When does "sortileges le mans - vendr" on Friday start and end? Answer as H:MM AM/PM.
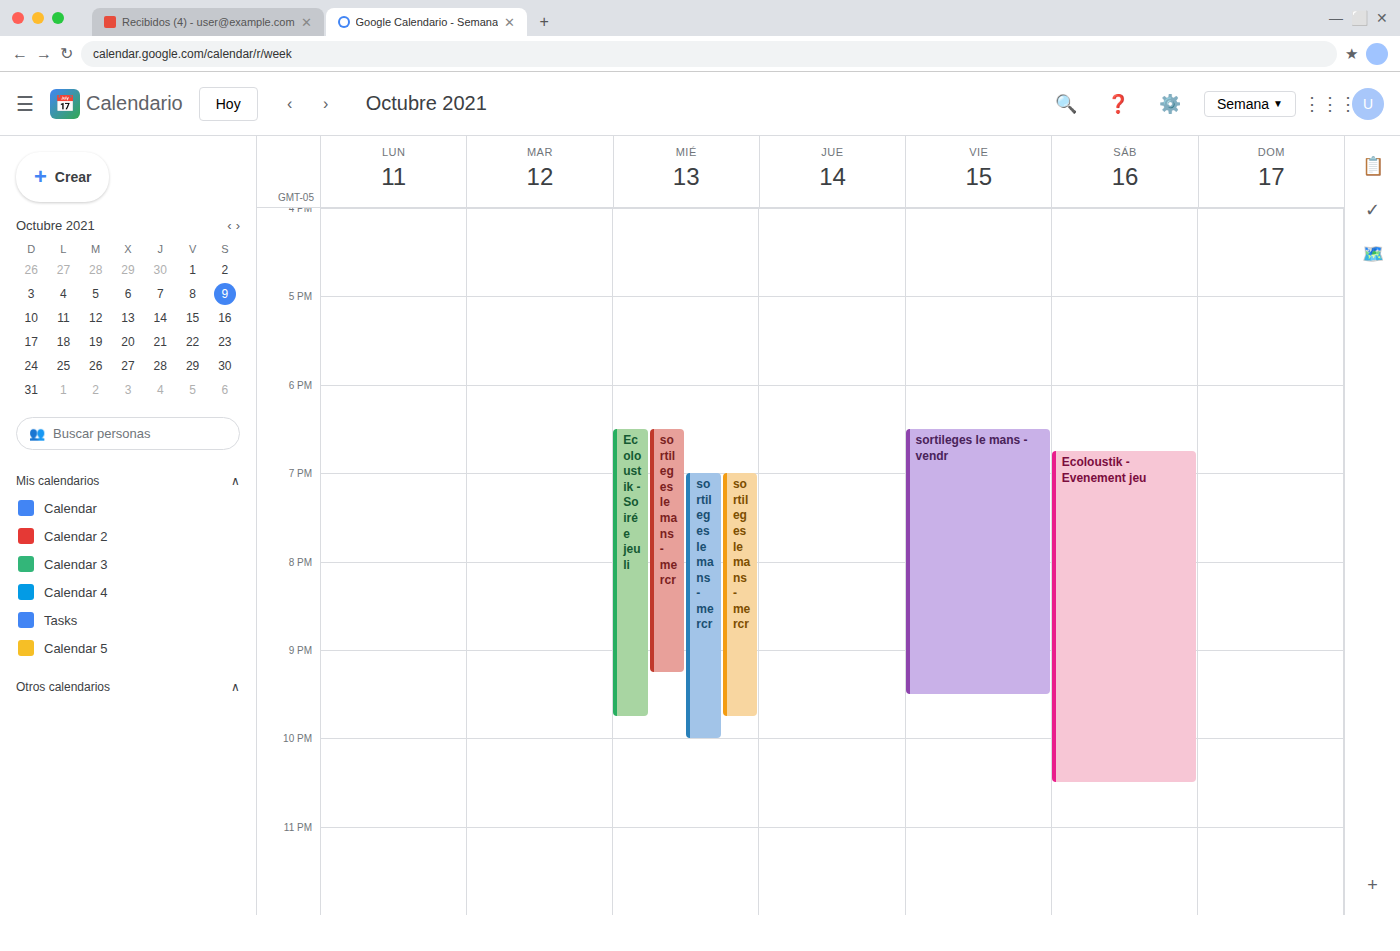
6:30 PM to 9:30 PM